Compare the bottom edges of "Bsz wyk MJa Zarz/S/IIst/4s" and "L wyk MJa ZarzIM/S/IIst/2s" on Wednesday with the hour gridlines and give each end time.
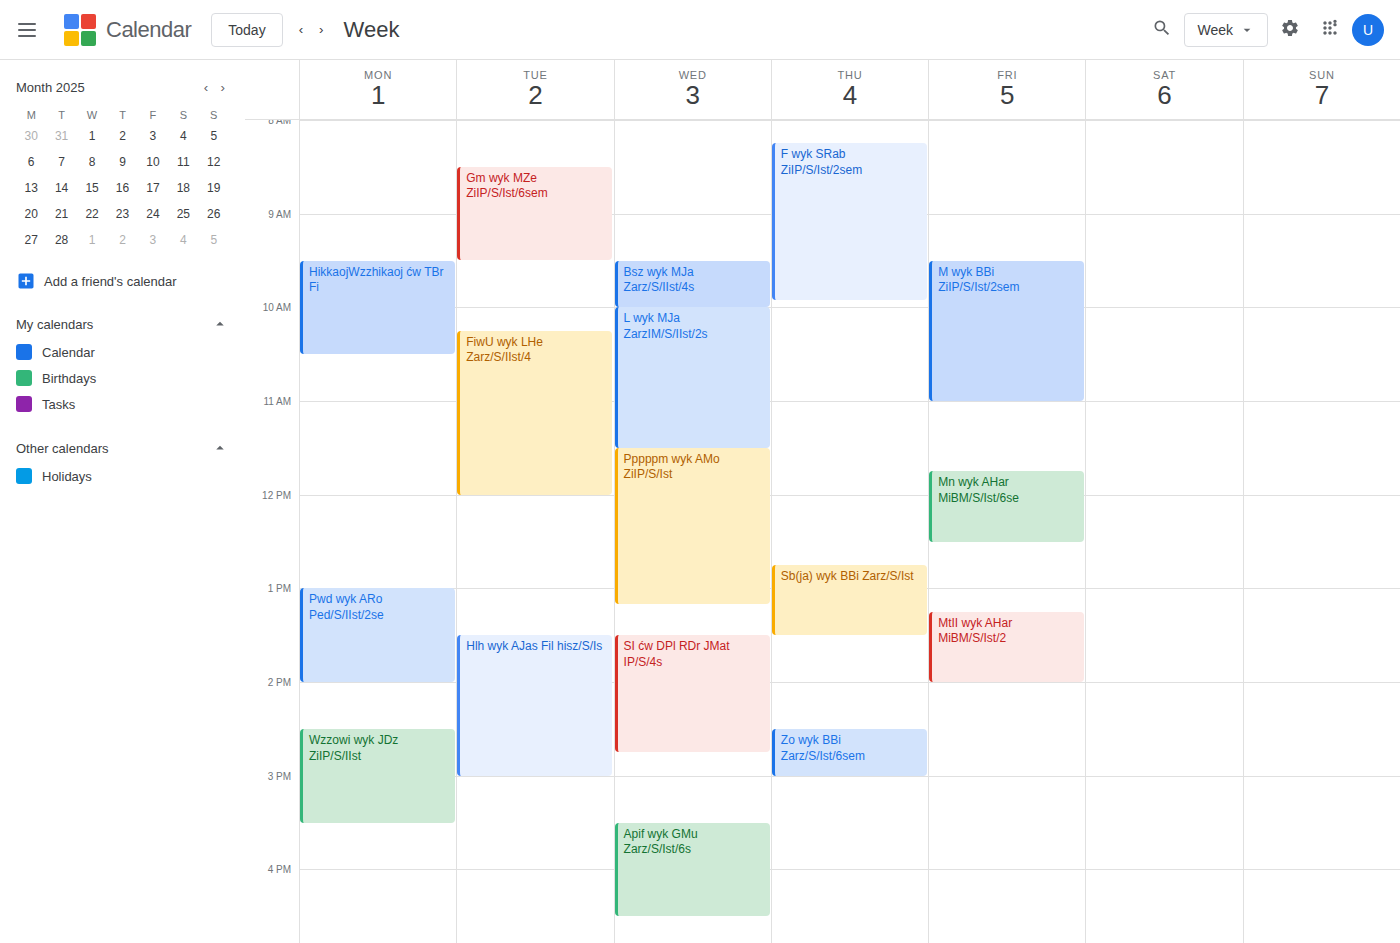
"Bsz wyk MJa Zarz/S/IIst/4s": 10:00 AM, exactly on the 10 AM line. "L wyk MJa ZarzIM/S/IIst/2s": 11:30 AM, halfway between the 11 AM and 12 PM lines.